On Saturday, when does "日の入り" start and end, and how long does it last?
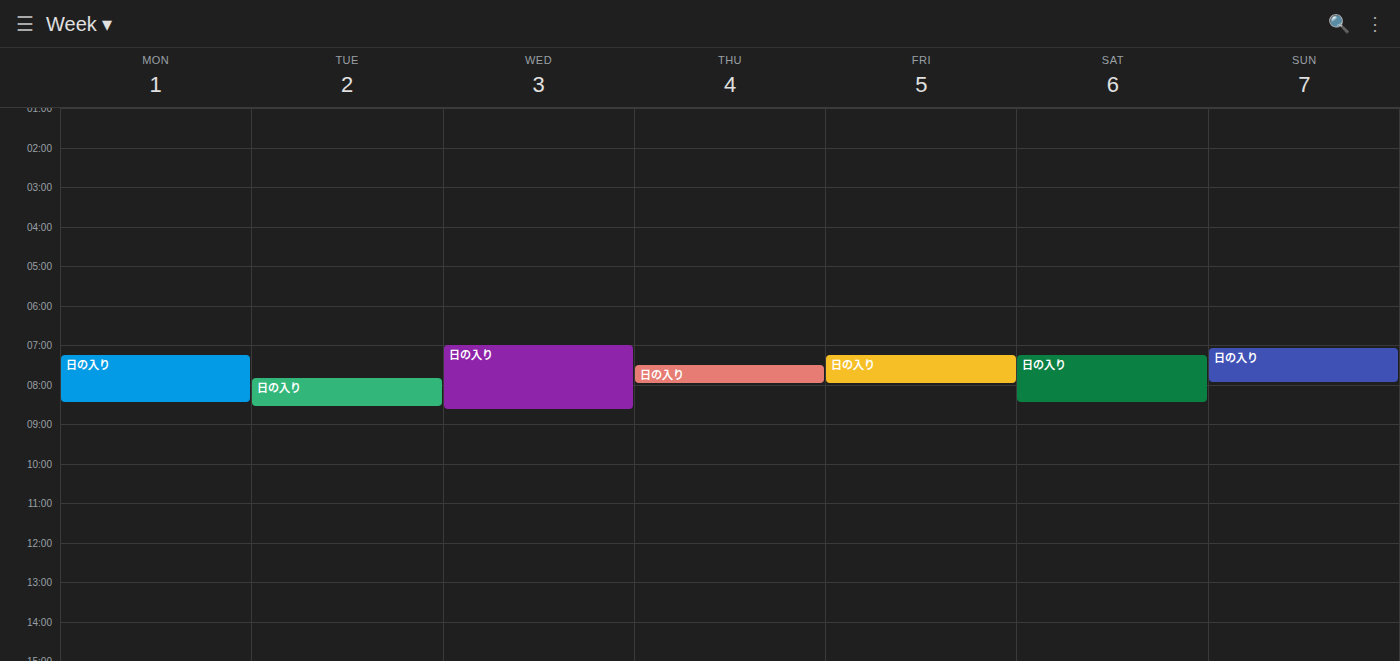
7:15 AM to 8:30 AM, 1 hour 15 minutes